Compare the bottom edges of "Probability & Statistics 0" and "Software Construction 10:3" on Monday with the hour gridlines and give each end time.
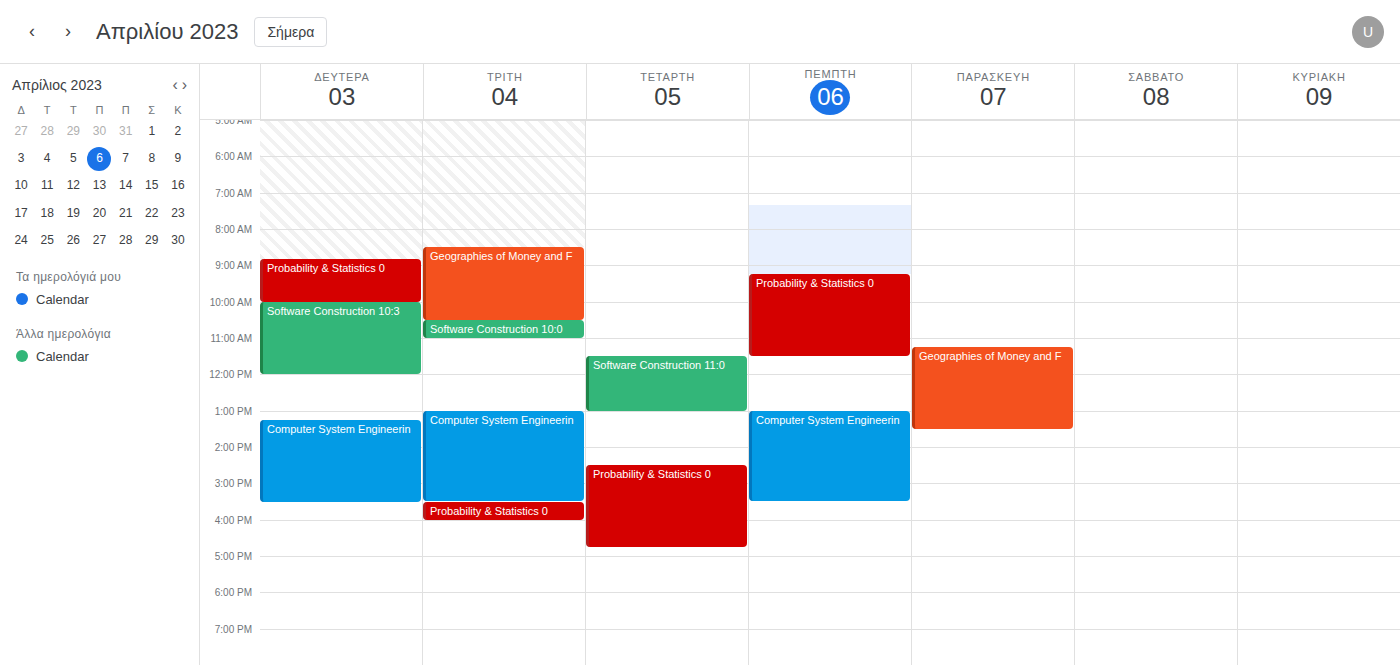
"Probability & Statistics 0": 10:00 AM, exactly on the 10 AM line. "Software Construction 10:3": 12:00 PM, exactly on the 12 PM line.